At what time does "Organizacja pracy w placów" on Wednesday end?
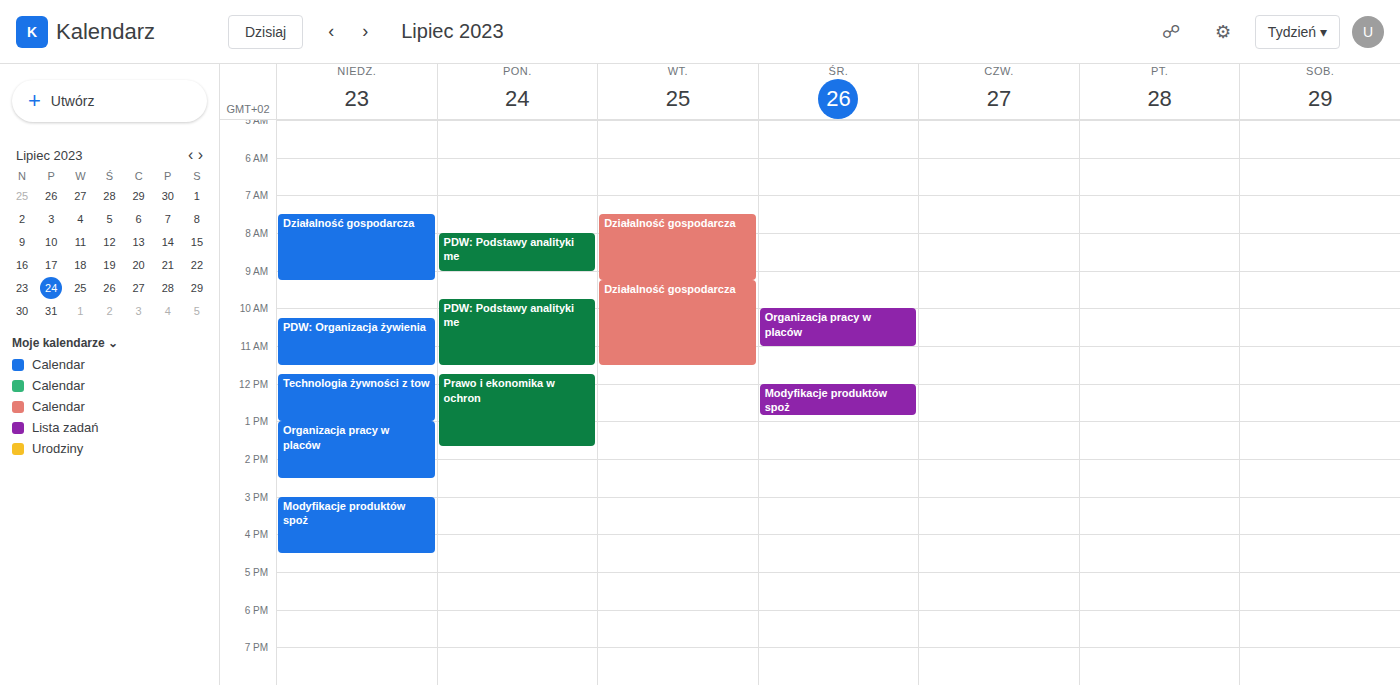
11:00 AM